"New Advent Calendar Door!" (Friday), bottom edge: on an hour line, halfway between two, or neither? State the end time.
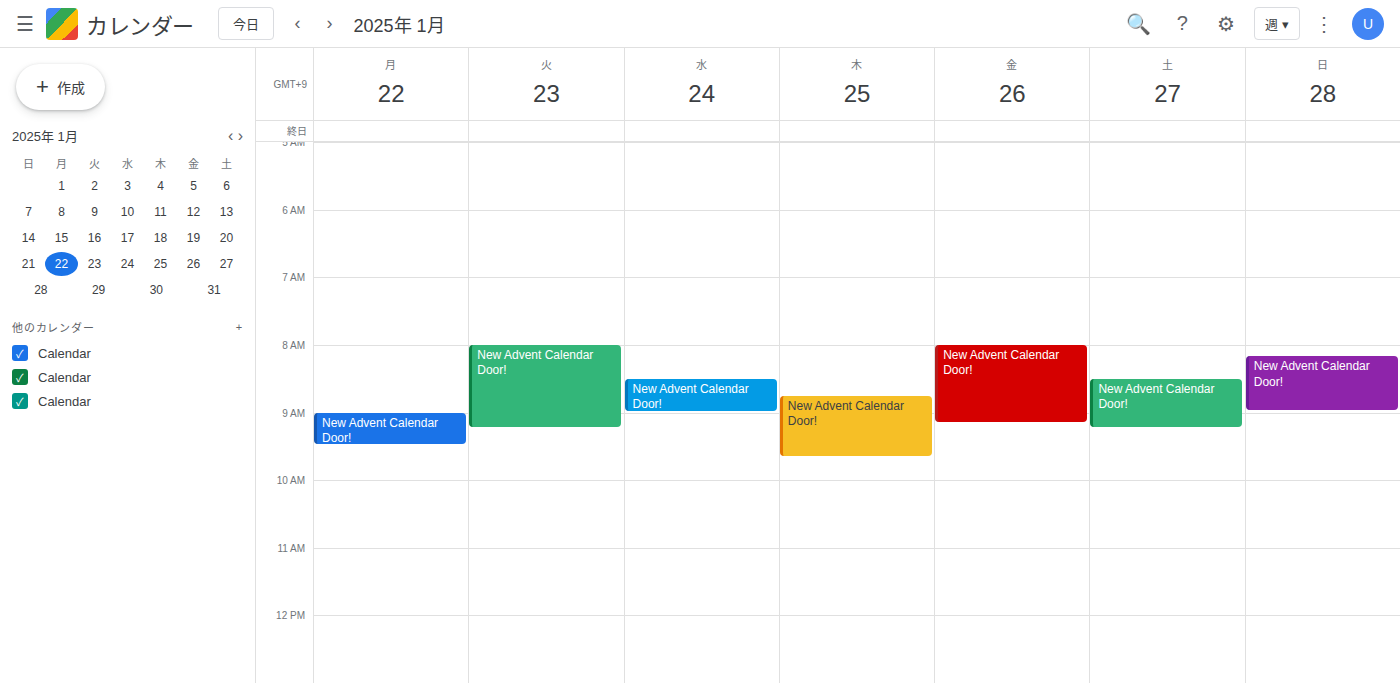
9:10 AM -- neither: 10 minutes below the 9 AM line and 50 minutes above the 10 AM line.